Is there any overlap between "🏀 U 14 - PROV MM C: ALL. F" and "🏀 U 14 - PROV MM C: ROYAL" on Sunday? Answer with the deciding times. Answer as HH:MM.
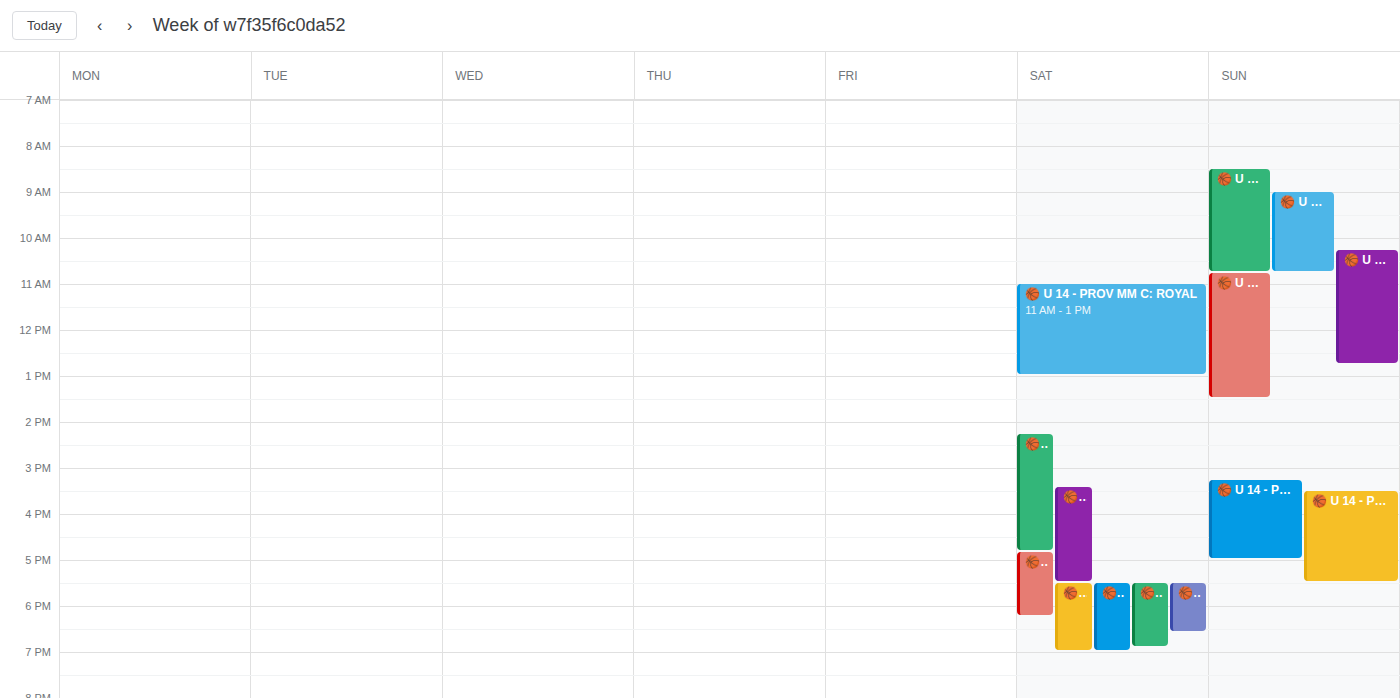
"🏀 U 14 - PROV MM C: ROYAL" starts at 10:45, before "🏀 U 14 - PROV MM C: ALL. F" ends at 12:45 -- they overlap.